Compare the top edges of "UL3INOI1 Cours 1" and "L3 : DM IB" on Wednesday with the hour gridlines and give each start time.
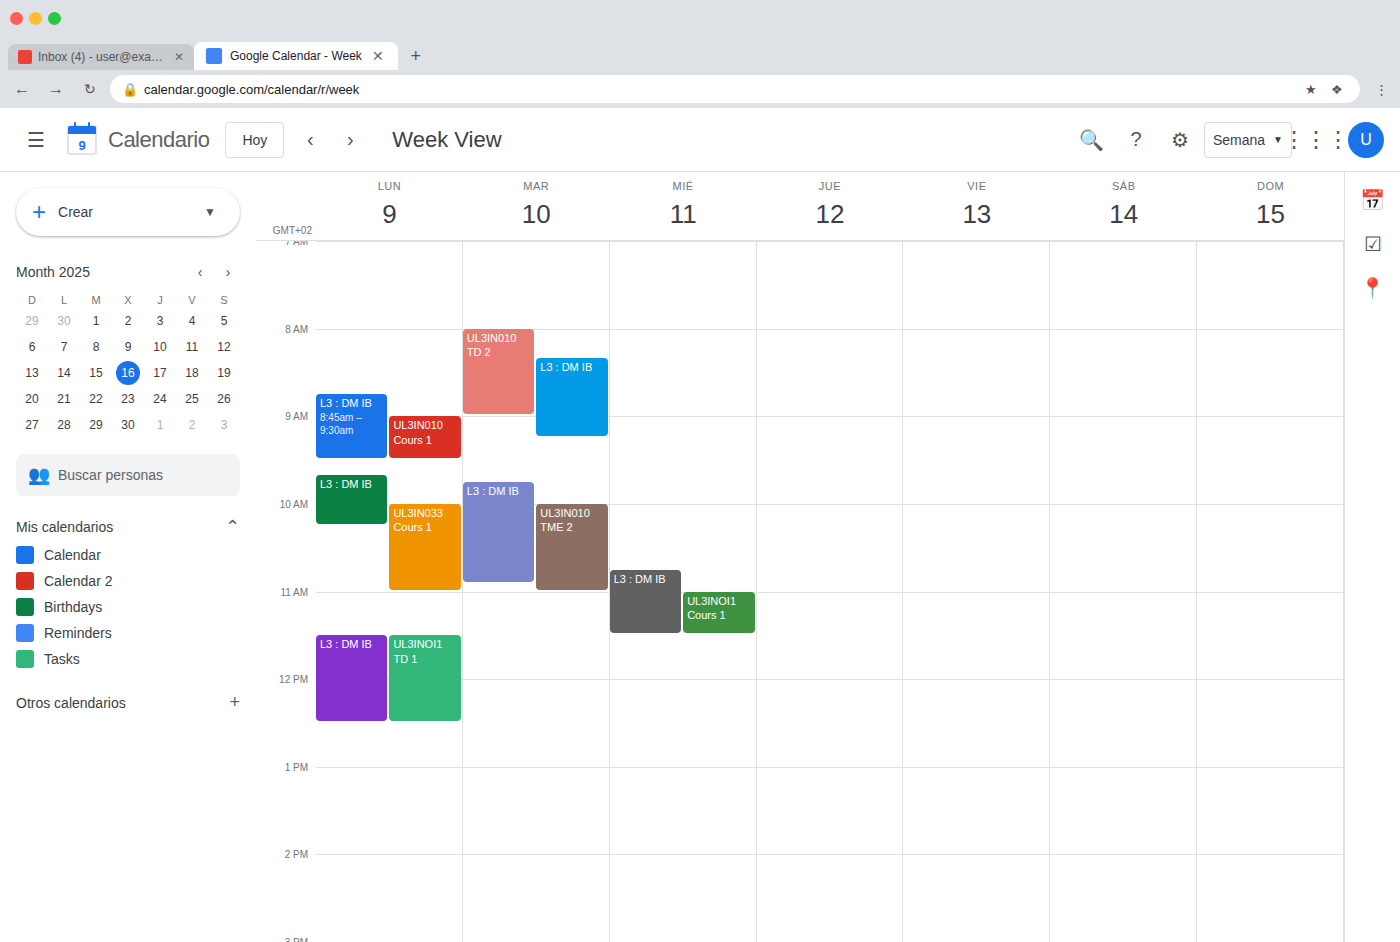
"UL3INOI1 Cours 1": 11:00 AM, exactly on the 11 AM line. "L3 : DM IB": 10:45 AM, neither: three quarters of the way from the 10 AM line to the 11 AM line.